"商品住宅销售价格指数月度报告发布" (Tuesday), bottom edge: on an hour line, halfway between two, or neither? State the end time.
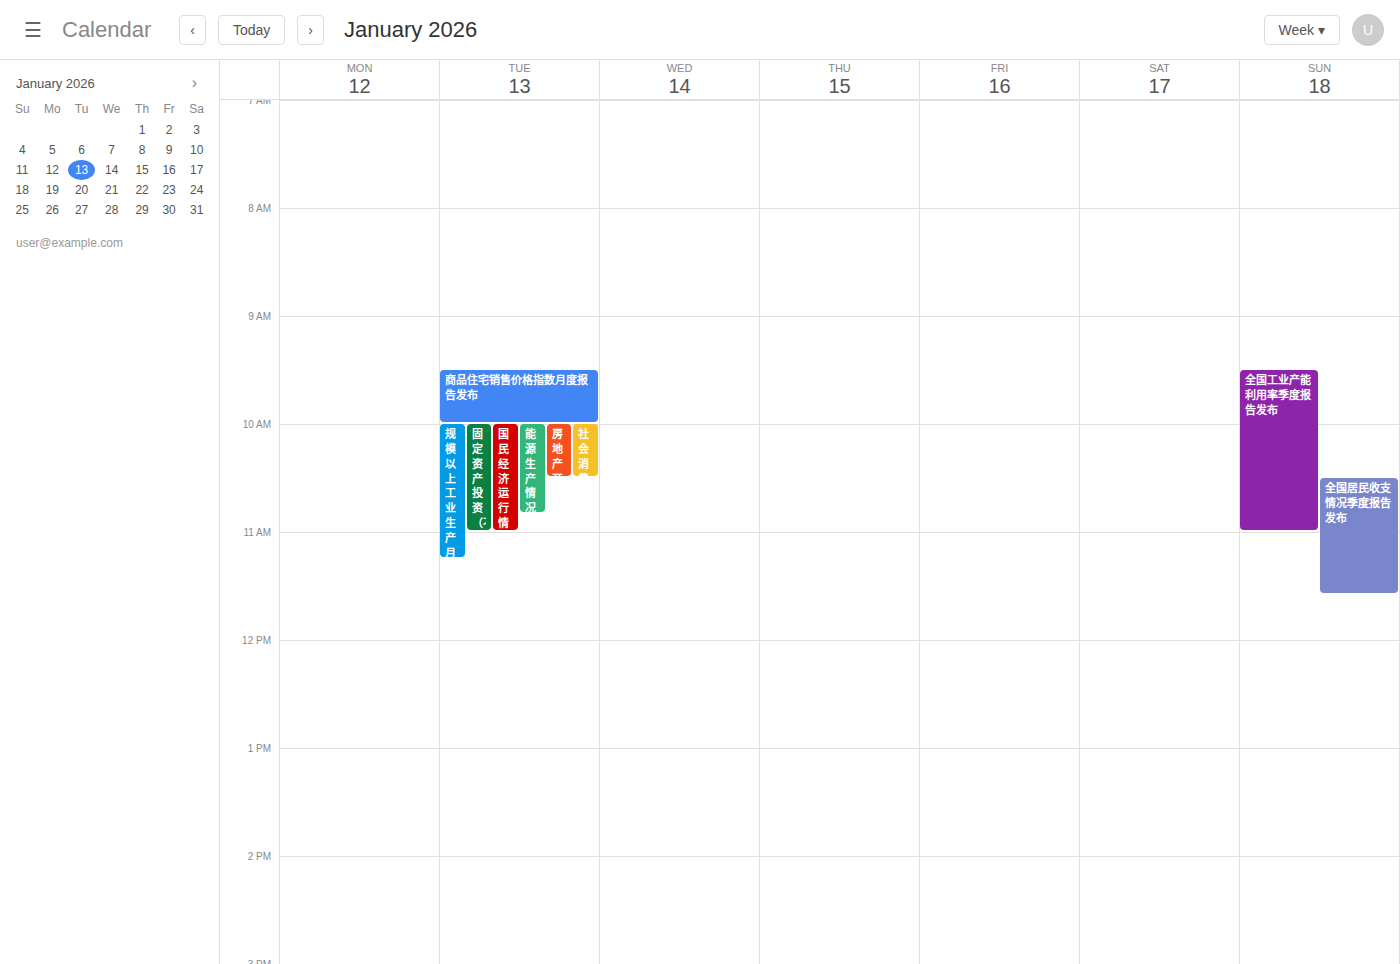
10:00 AM -- exactly on the 10 AM line.